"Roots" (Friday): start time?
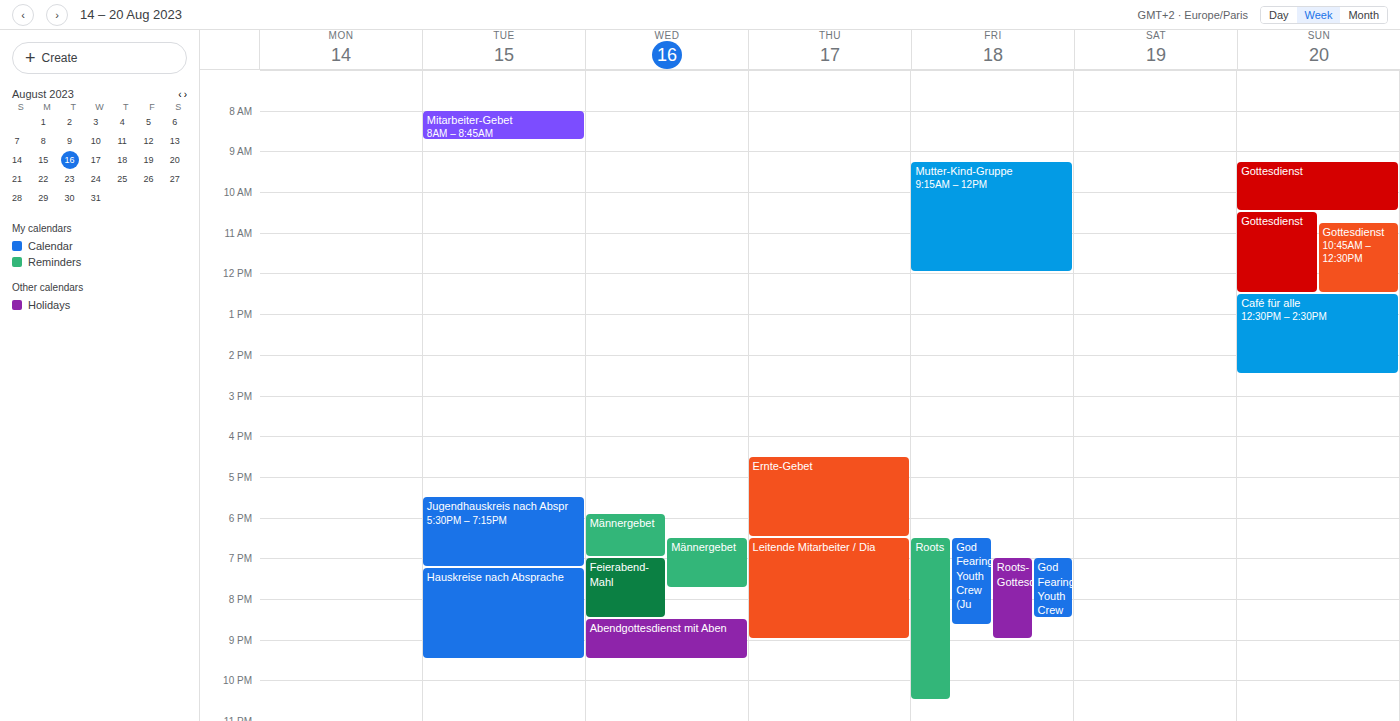
18:30